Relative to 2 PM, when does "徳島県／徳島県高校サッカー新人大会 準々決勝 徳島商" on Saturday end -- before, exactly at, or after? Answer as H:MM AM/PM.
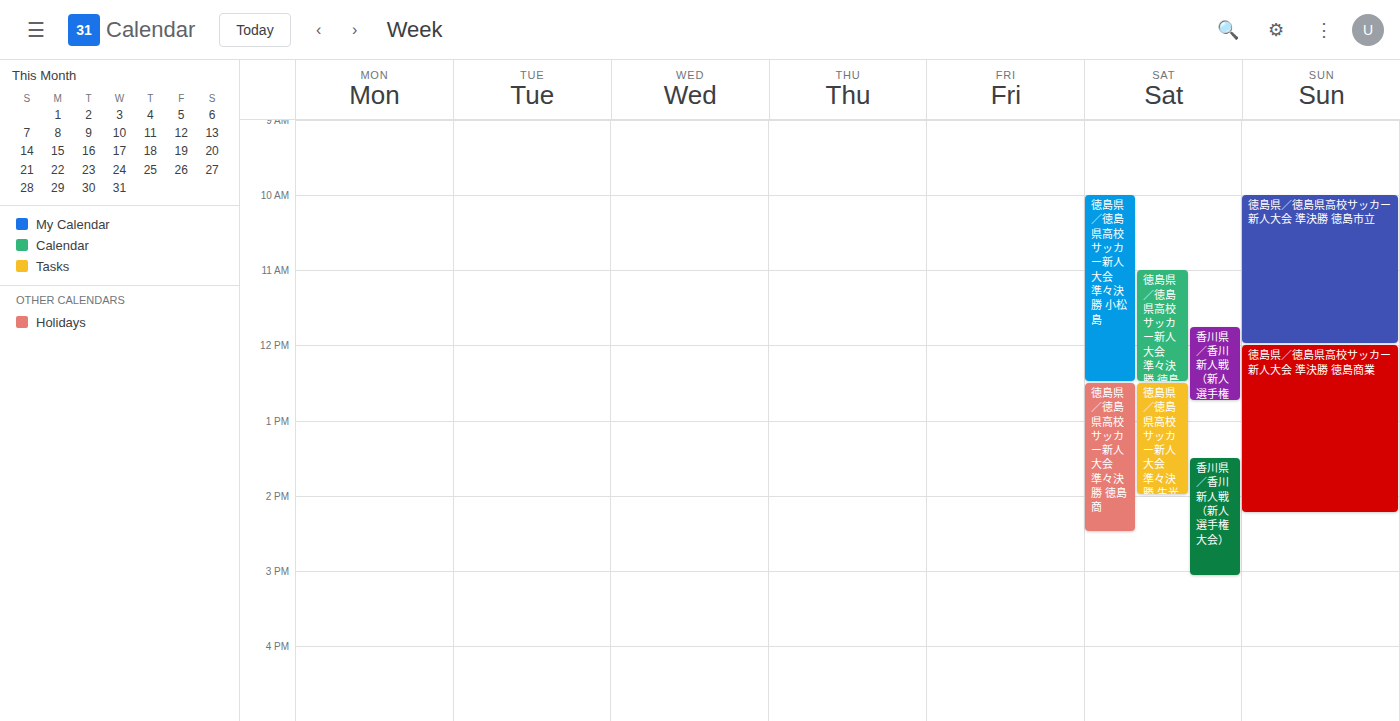
2:30 PM -- after 2 PM, 30 minutes below the 2 PM line.